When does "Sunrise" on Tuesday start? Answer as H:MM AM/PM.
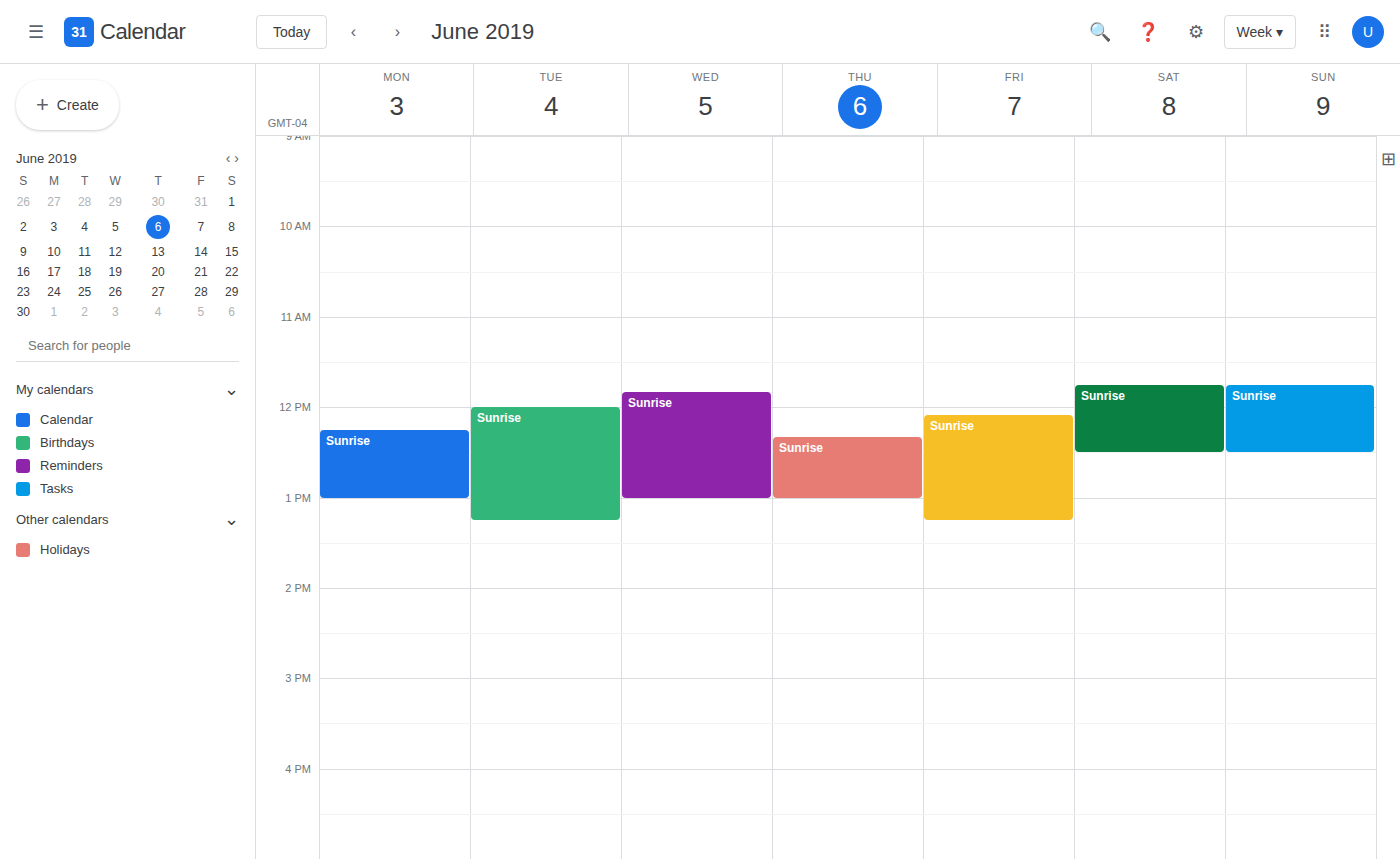
12:00 PM